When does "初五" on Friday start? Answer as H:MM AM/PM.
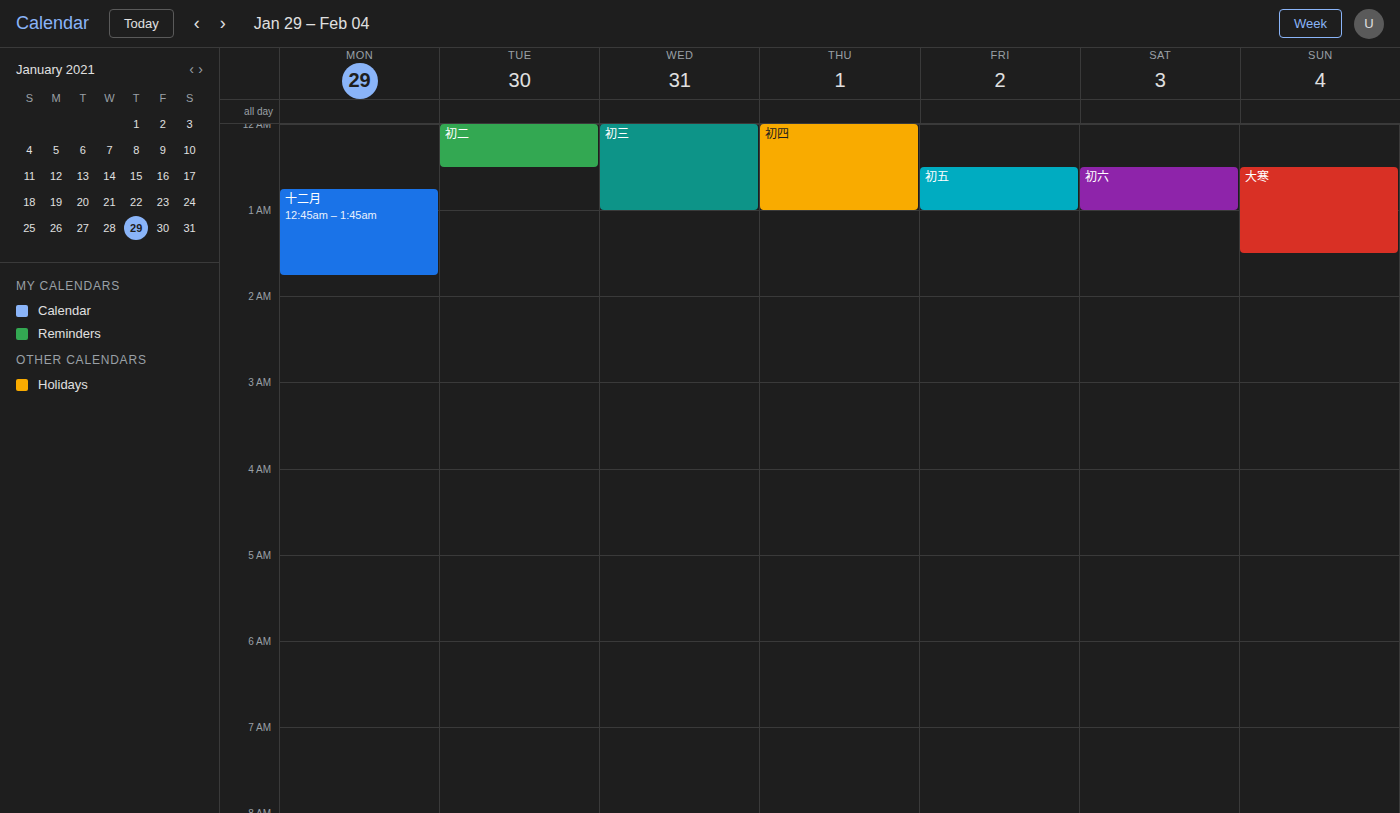
12:30 AM